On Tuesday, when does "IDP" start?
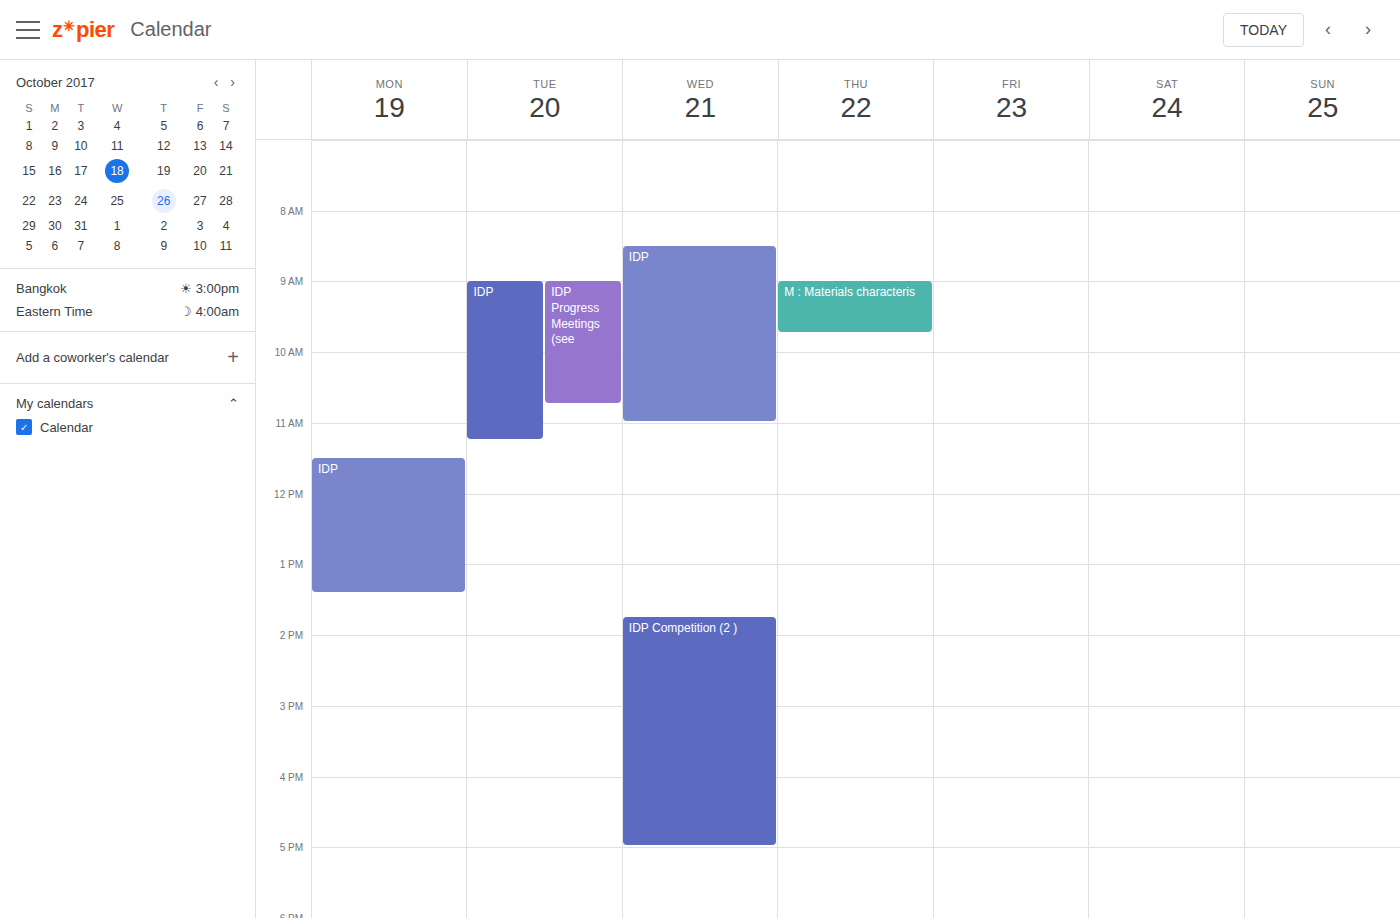
9:00 AM